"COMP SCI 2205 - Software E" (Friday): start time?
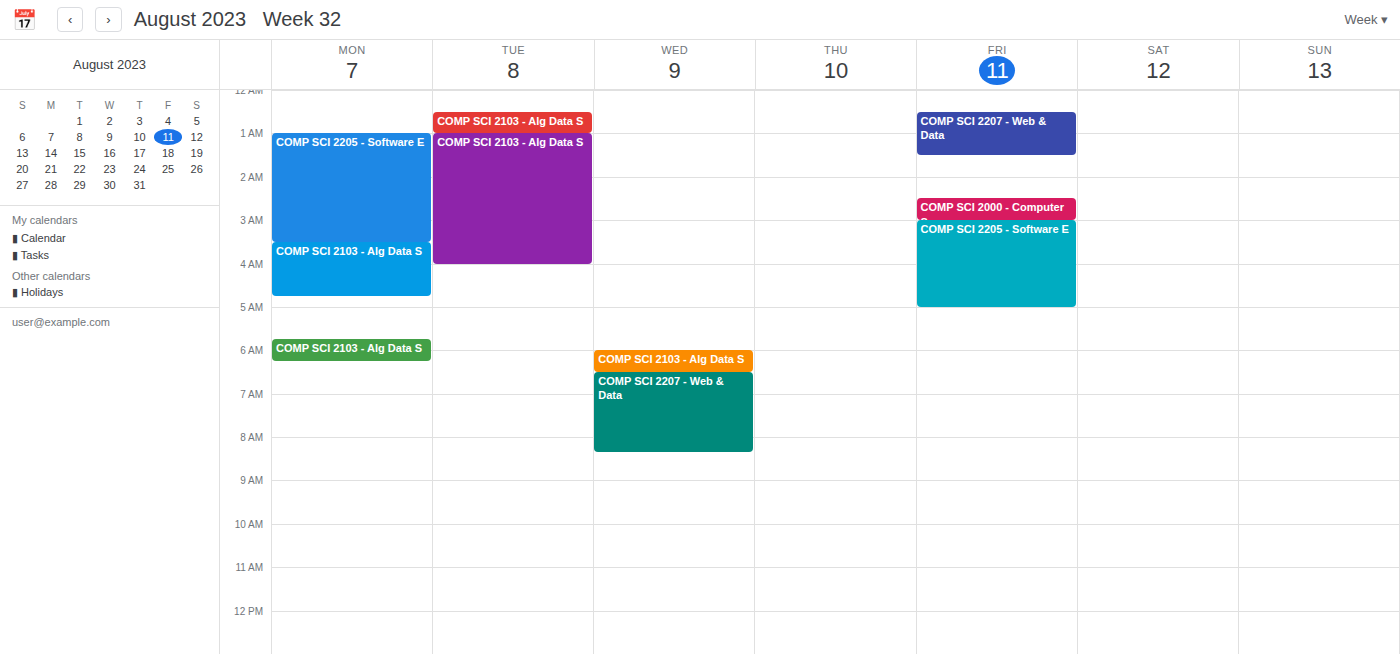
03:00